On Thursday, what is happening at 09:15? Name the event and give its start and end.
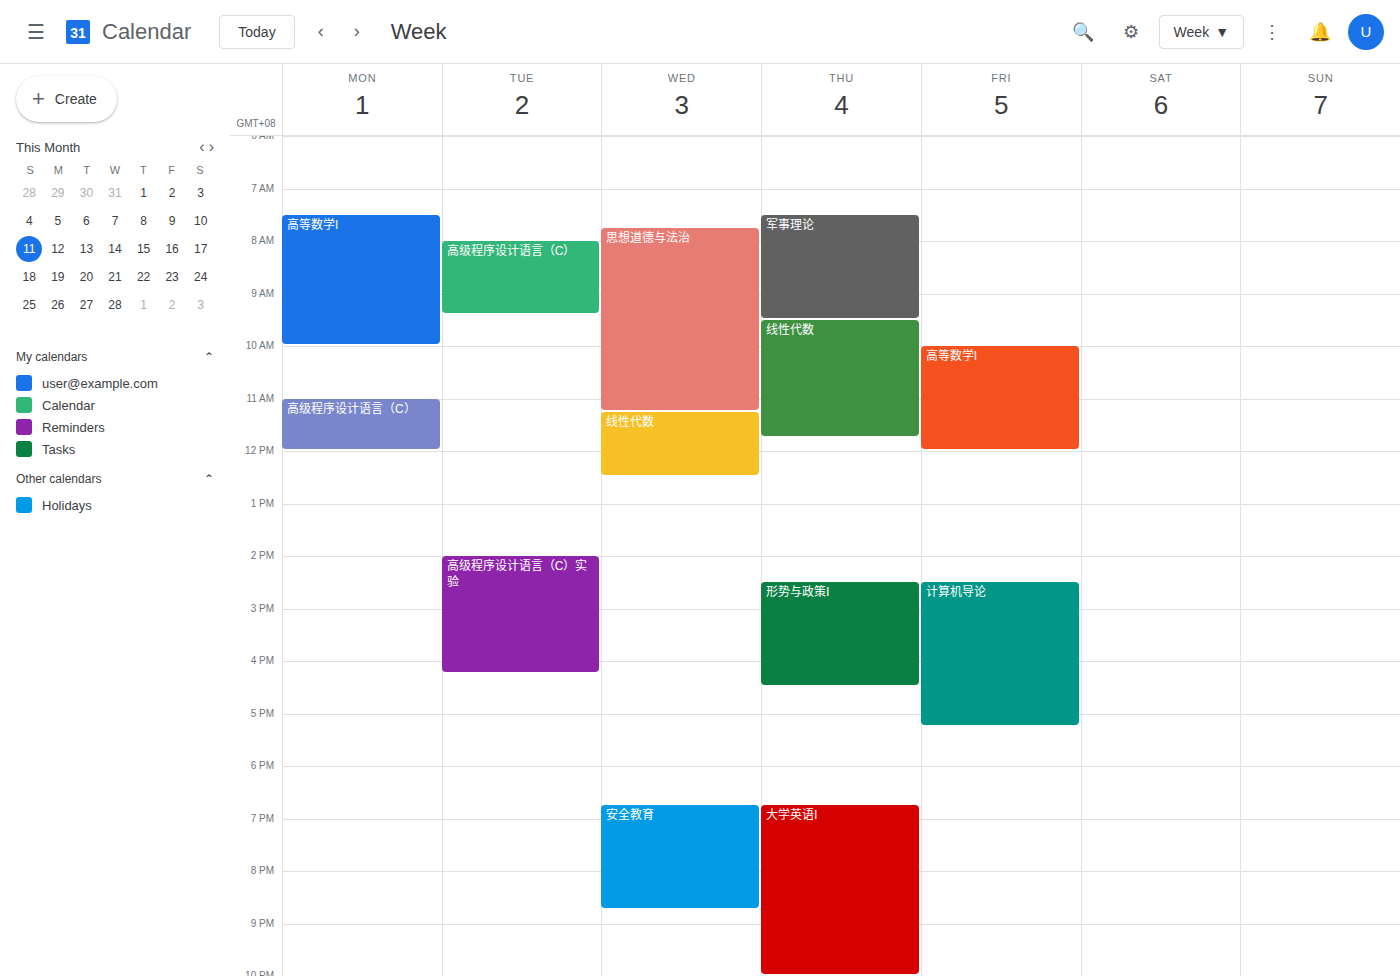
"军事理论", 07:30 to 09:30